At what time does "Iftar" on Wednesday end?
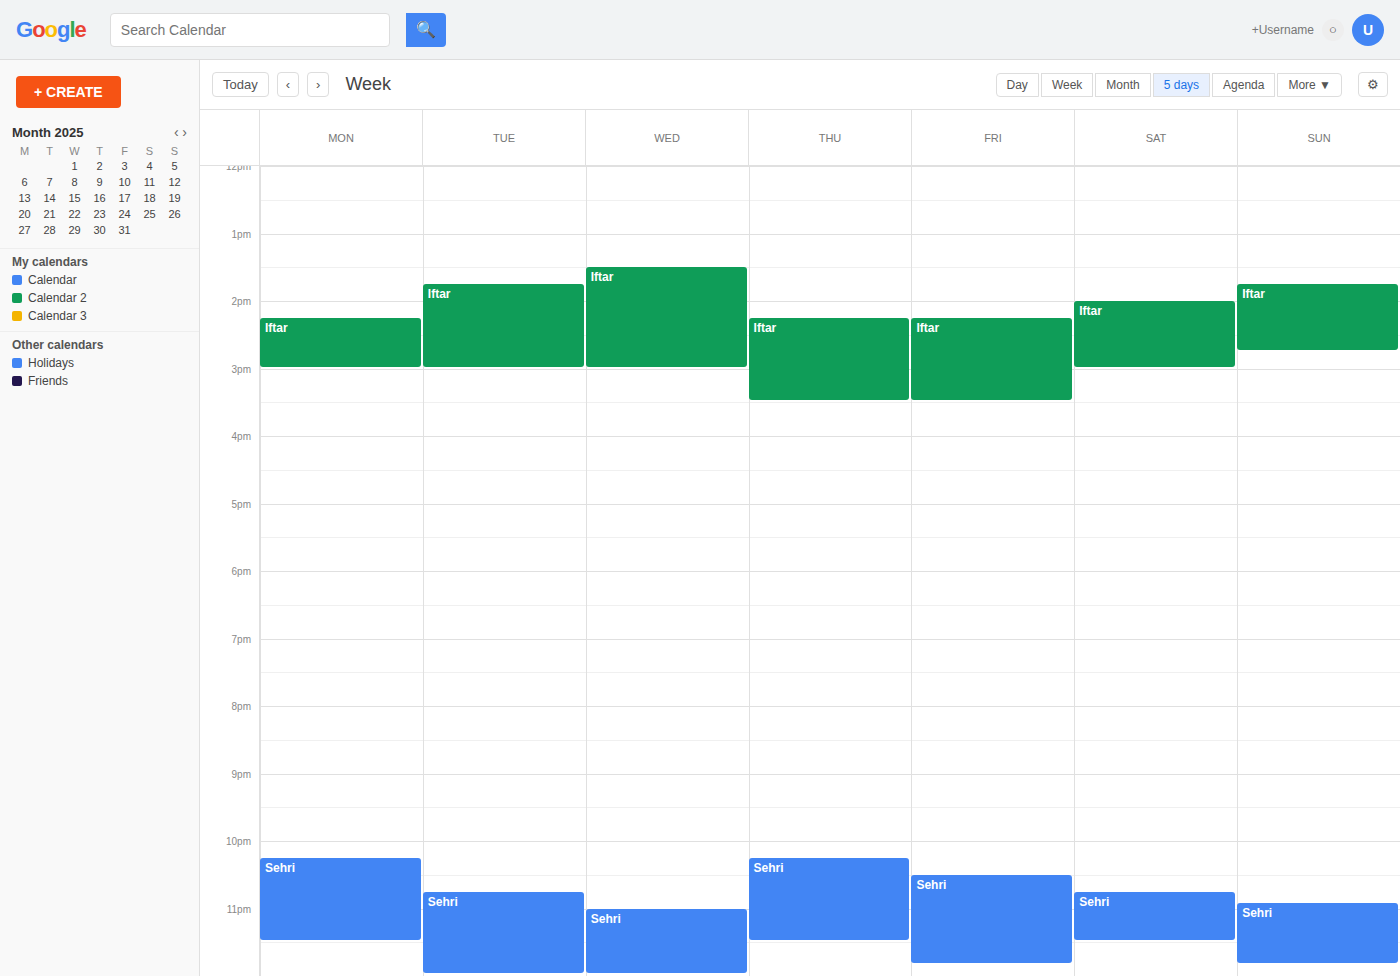
3:00 PM